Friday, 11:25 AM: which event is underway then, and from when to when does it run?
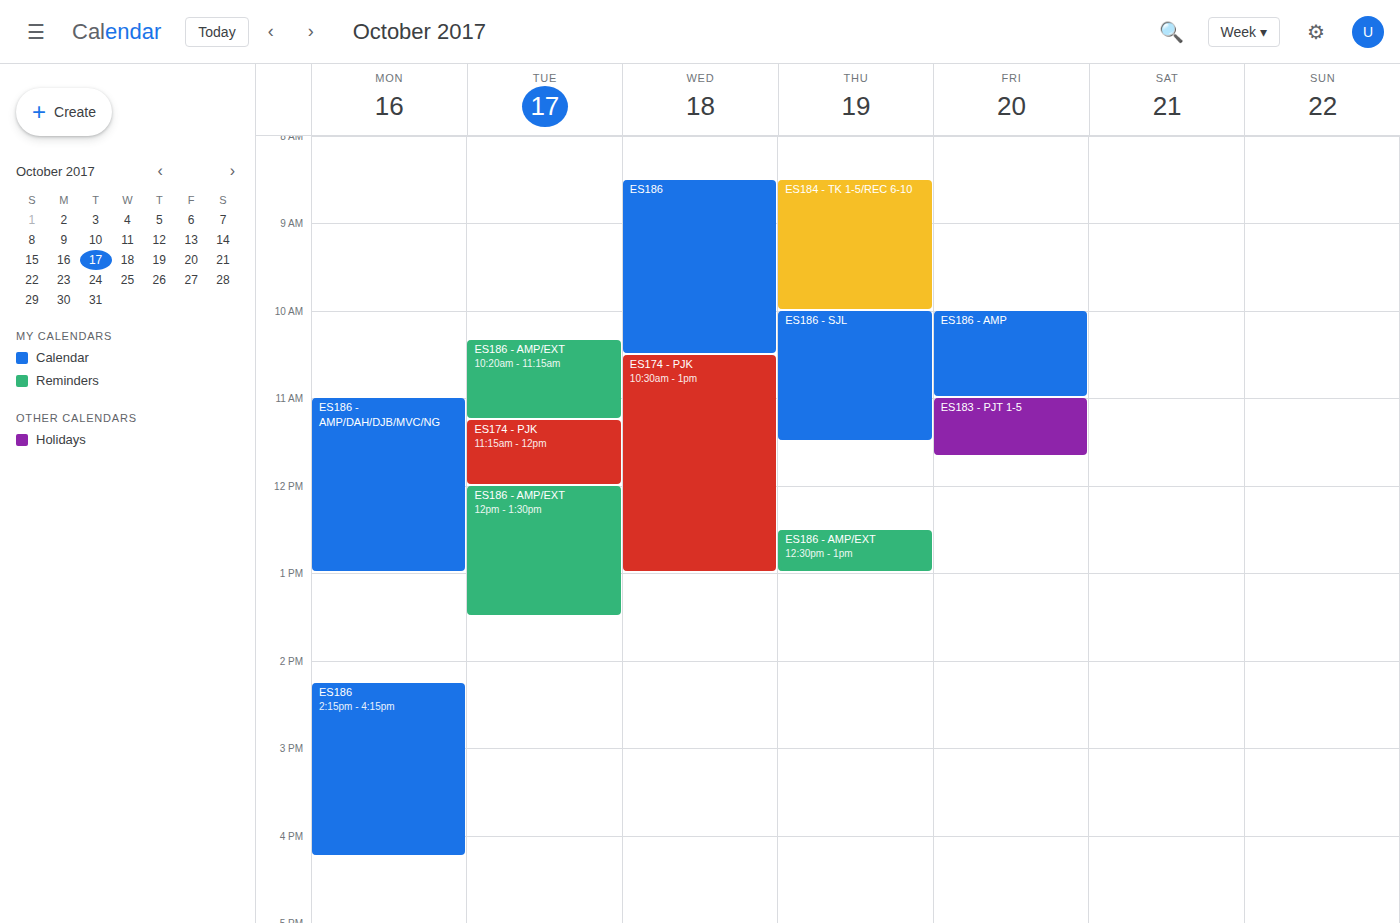
"ES183 - PJT 1-5", 11:00 AM to 11:40 AM